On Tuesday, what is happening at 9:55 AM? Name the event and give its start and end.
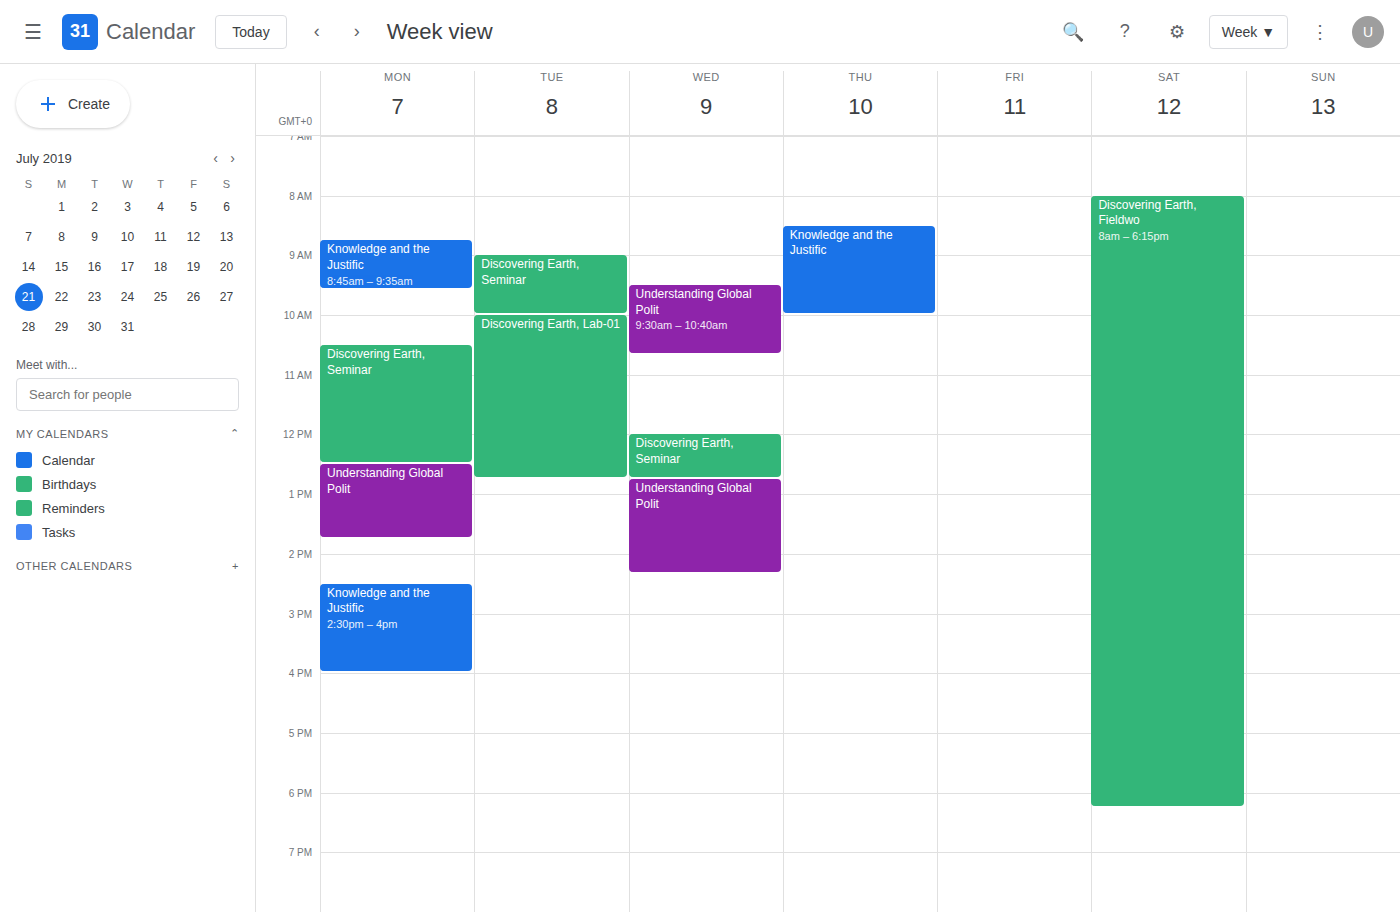
"Discovering Earth, Seminar", 9:00 AM to 10:00 AM